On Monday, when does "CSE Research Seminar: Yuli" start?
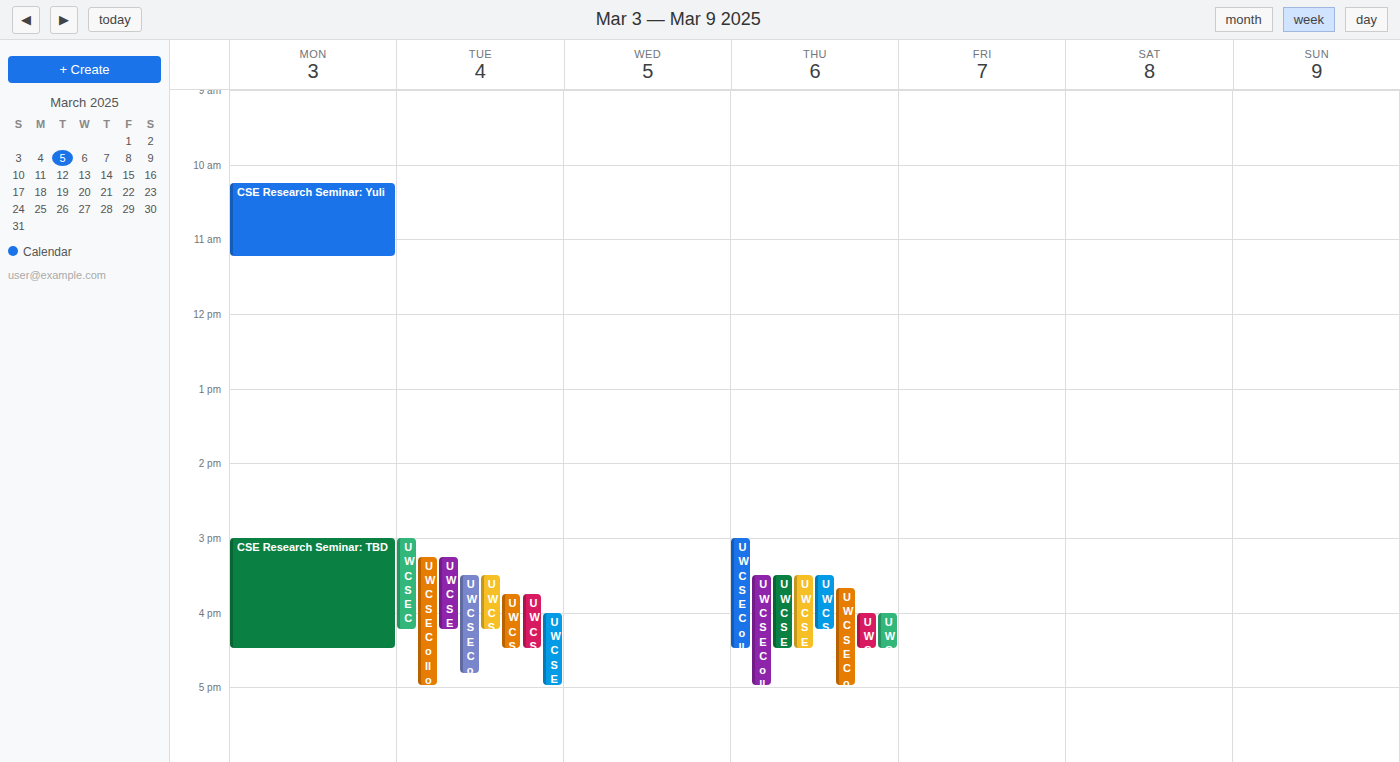
10:15 AM